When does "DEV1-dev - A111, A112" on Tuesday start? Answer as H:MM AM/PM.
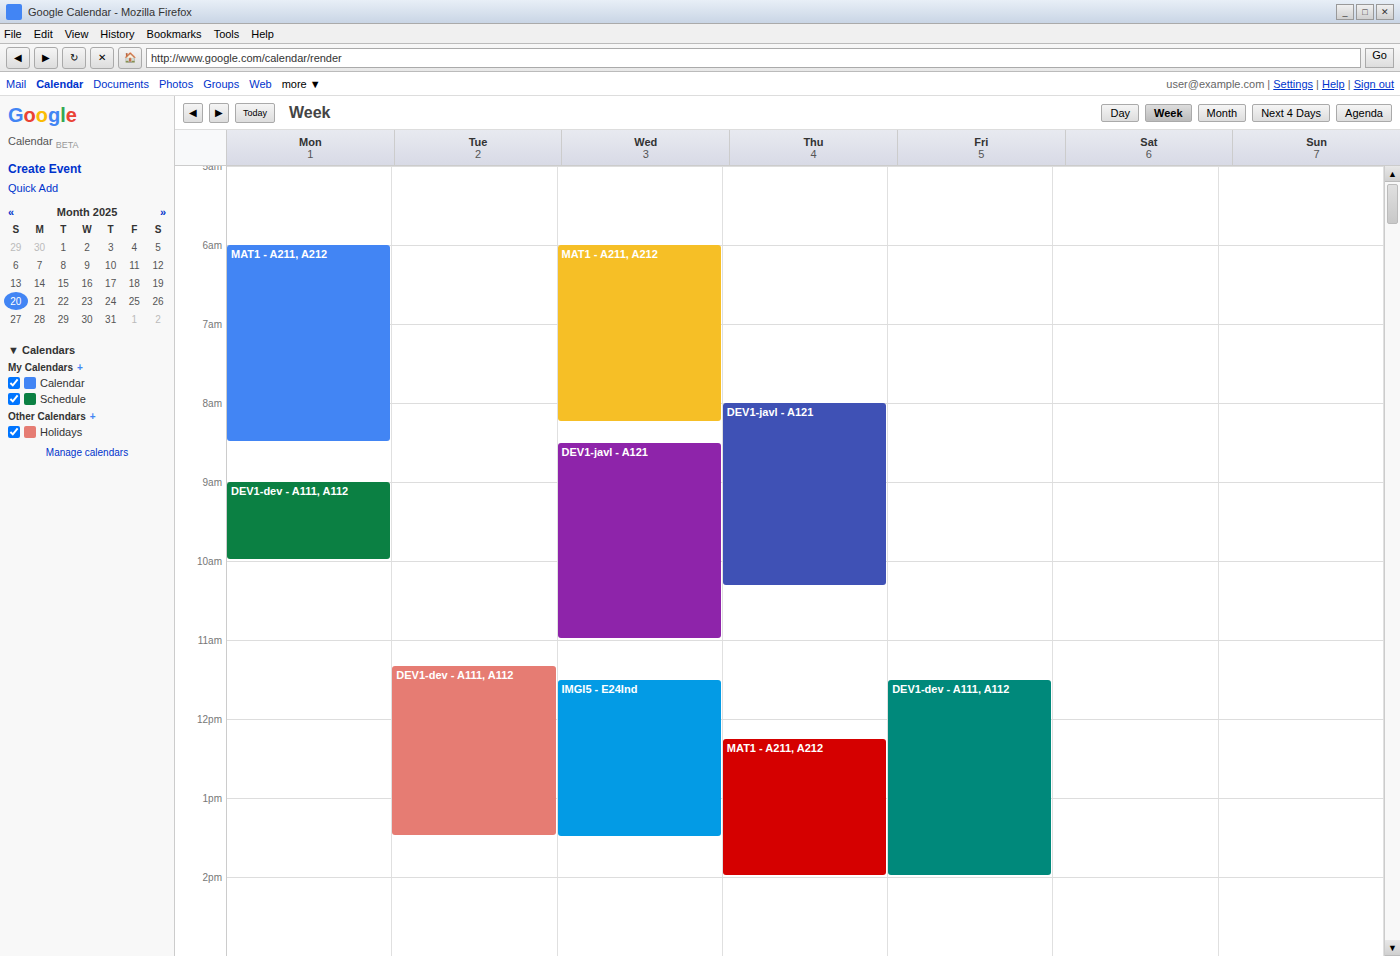
11:20 AM